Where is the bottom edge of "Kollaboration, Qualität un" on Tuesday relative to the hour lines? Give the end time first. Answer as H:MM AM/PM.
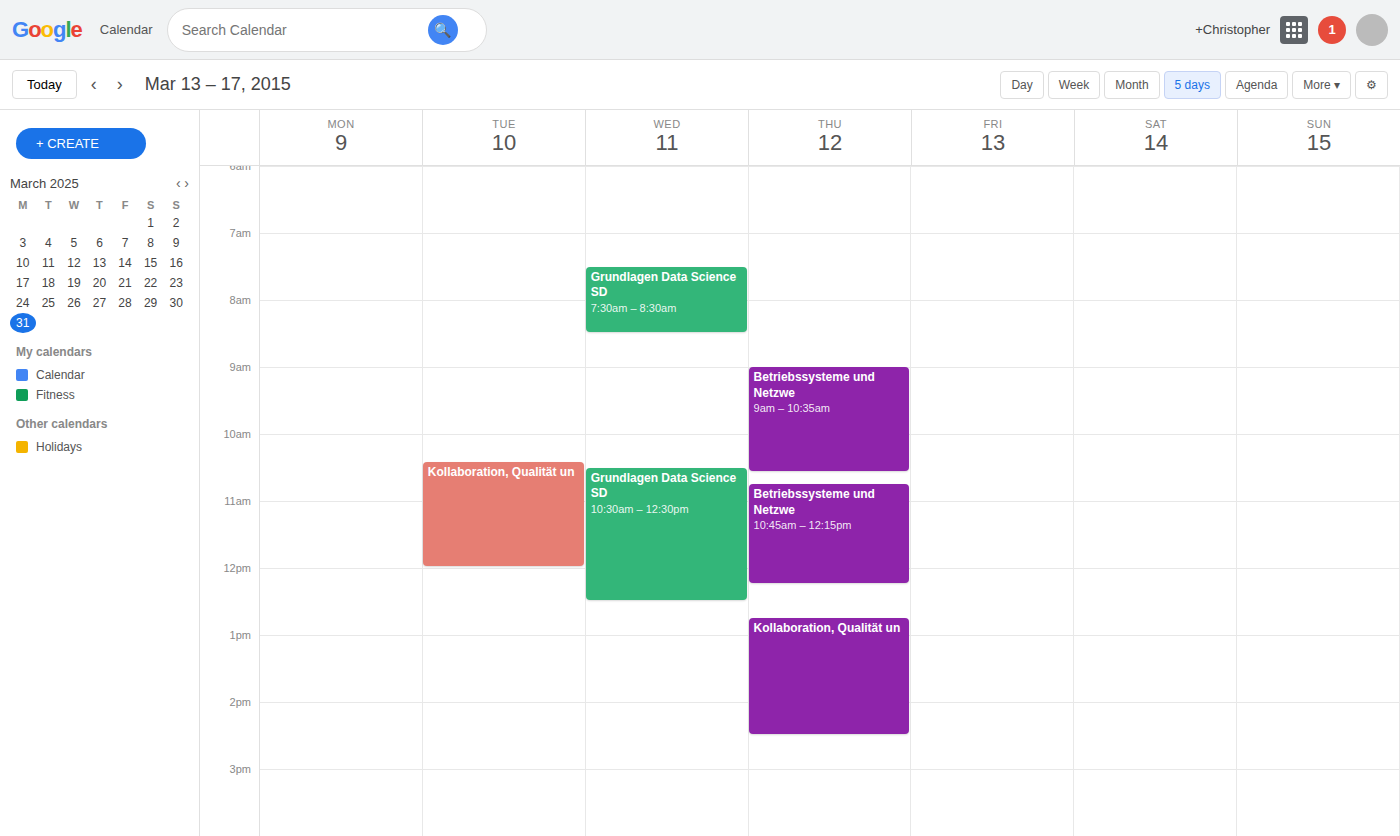
12:00 PM -- exactly on the 12 PM line.